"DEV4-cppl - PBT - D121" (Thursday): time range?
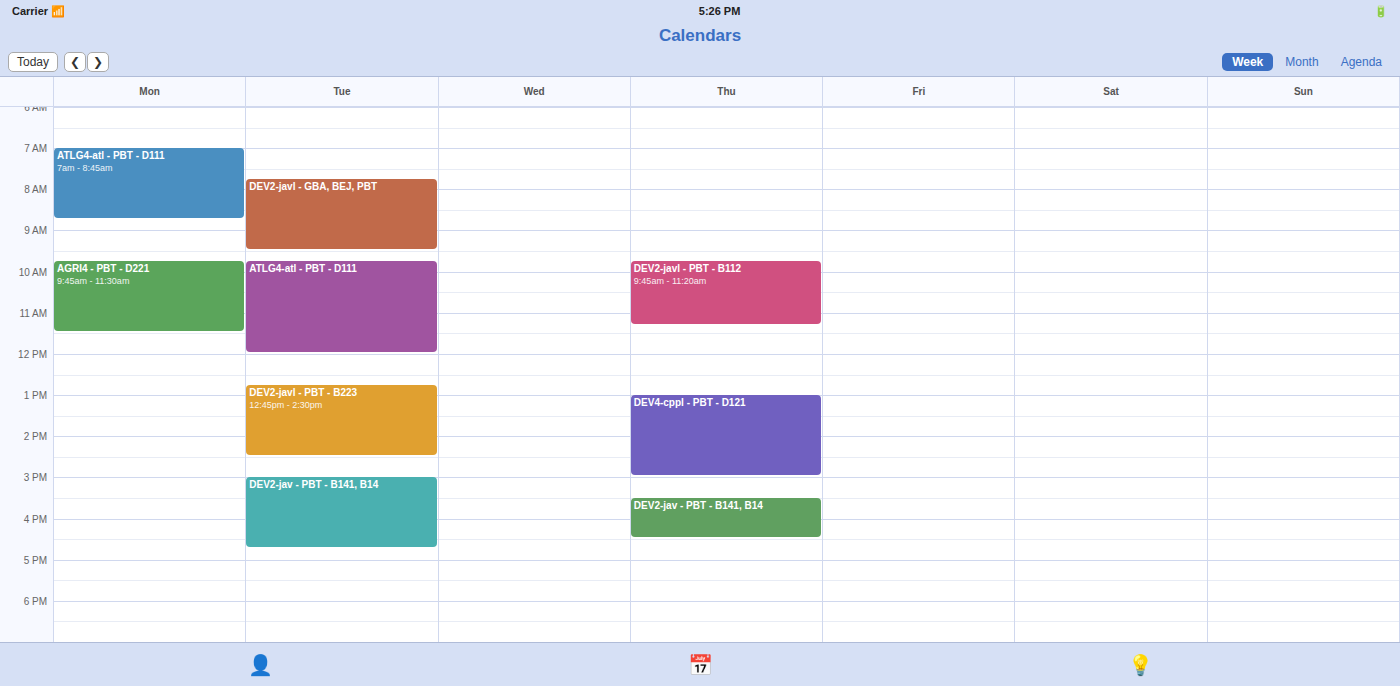
1:00 PM to 3:00 PM